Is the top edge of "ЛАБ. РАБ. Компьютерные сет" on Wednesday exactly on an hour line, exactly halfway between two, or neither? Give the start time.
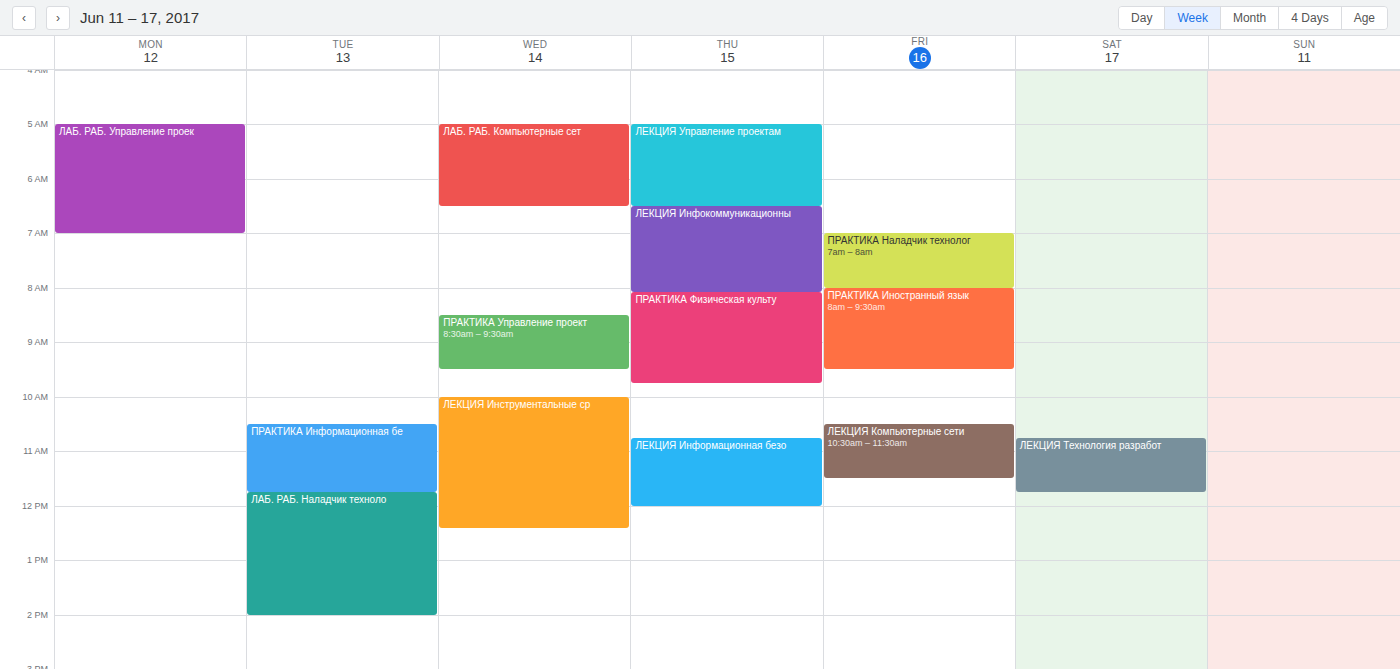
05:00 -- exactly on the 05:00 line.